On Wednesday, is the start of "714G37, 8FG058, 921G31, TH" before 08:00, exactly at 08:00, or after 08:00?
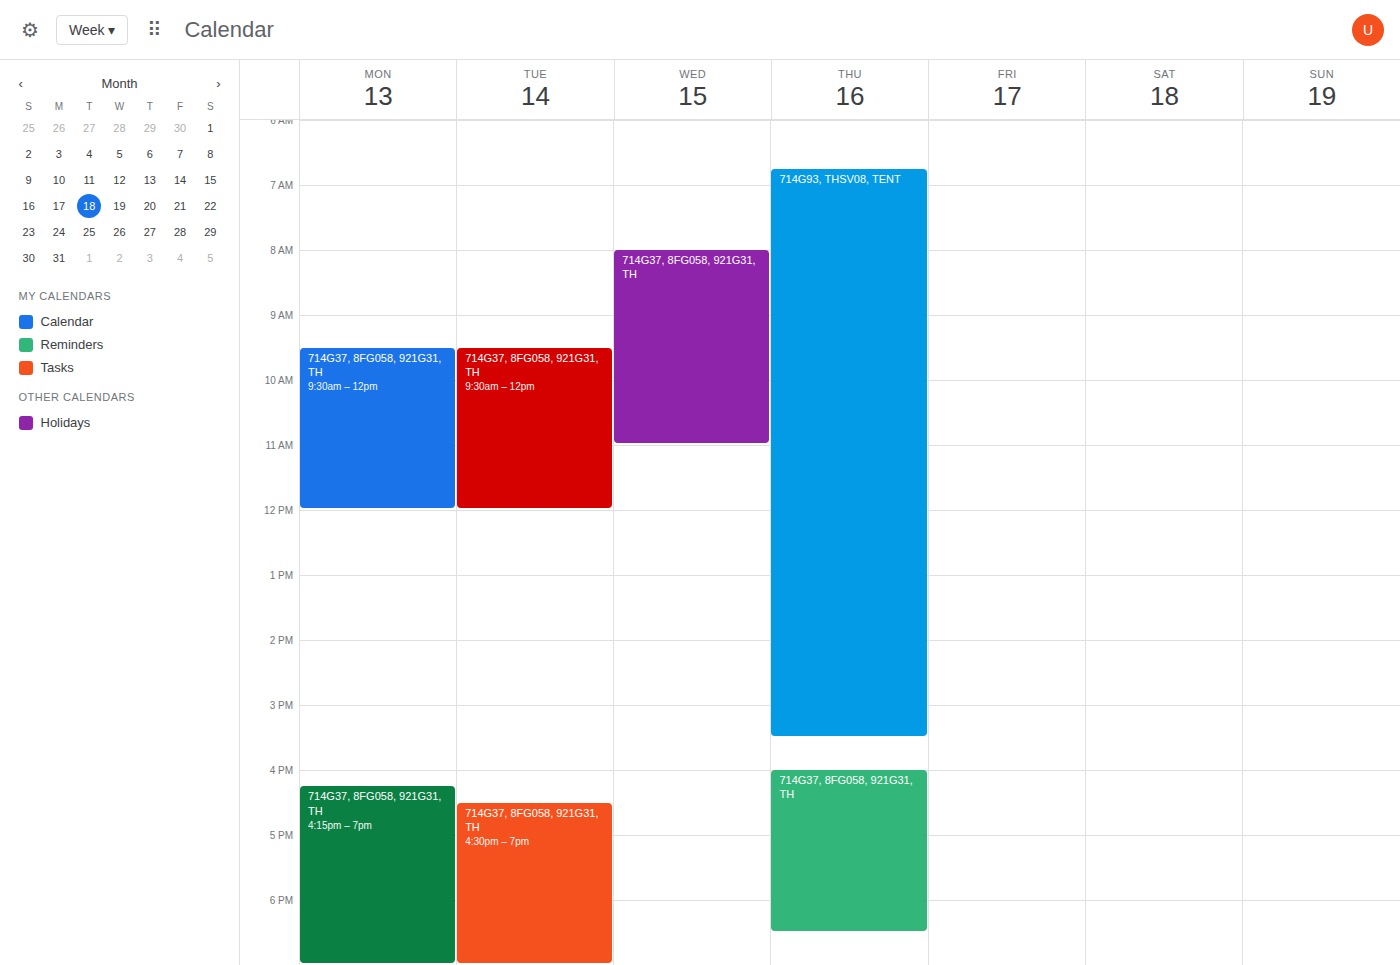
08:00 -- exactly at 08:00, on the 08:00 line.